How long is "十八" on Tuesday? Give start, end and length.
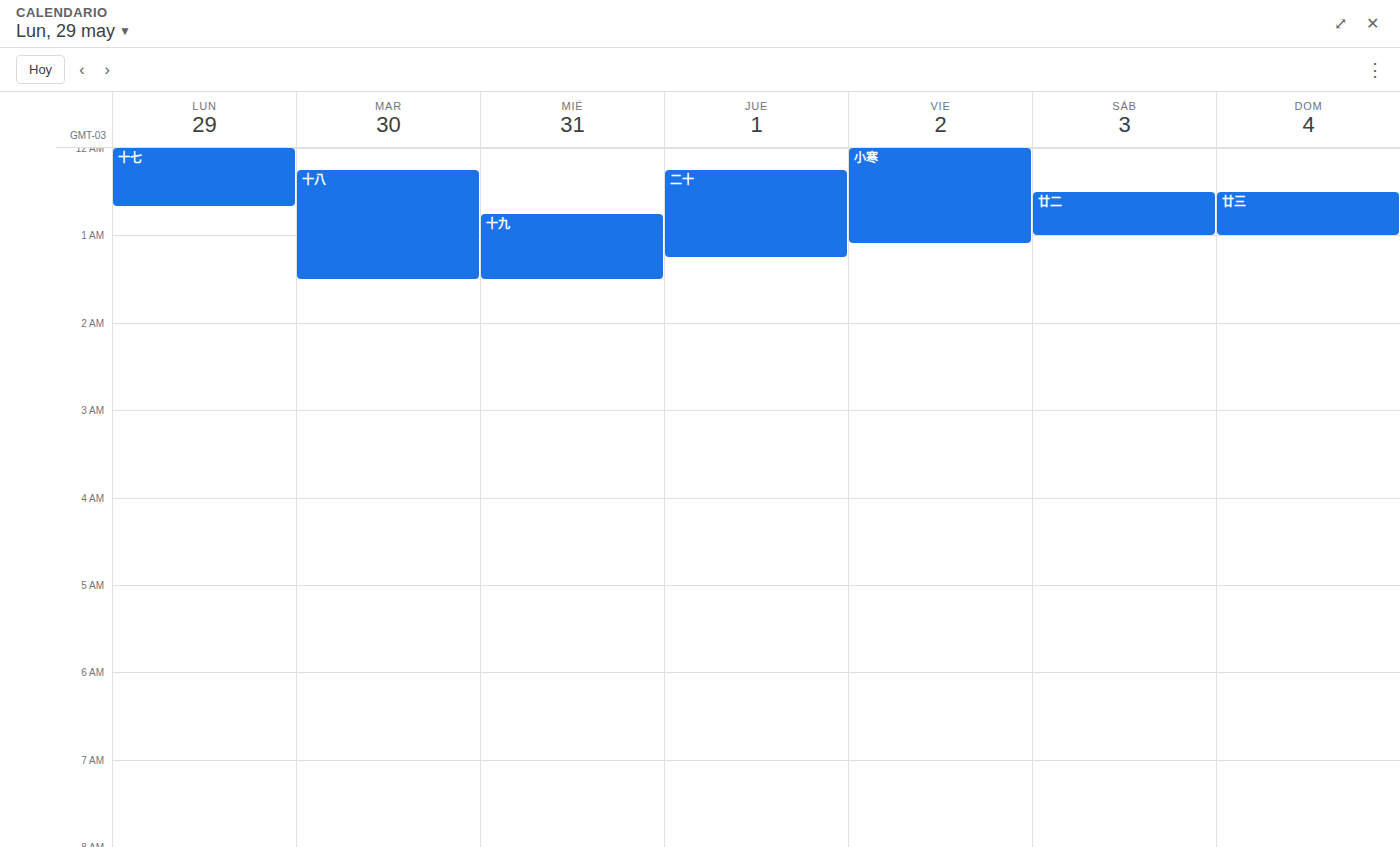
12:15 AM to 1:30 AM, 1 hour 15 minutes